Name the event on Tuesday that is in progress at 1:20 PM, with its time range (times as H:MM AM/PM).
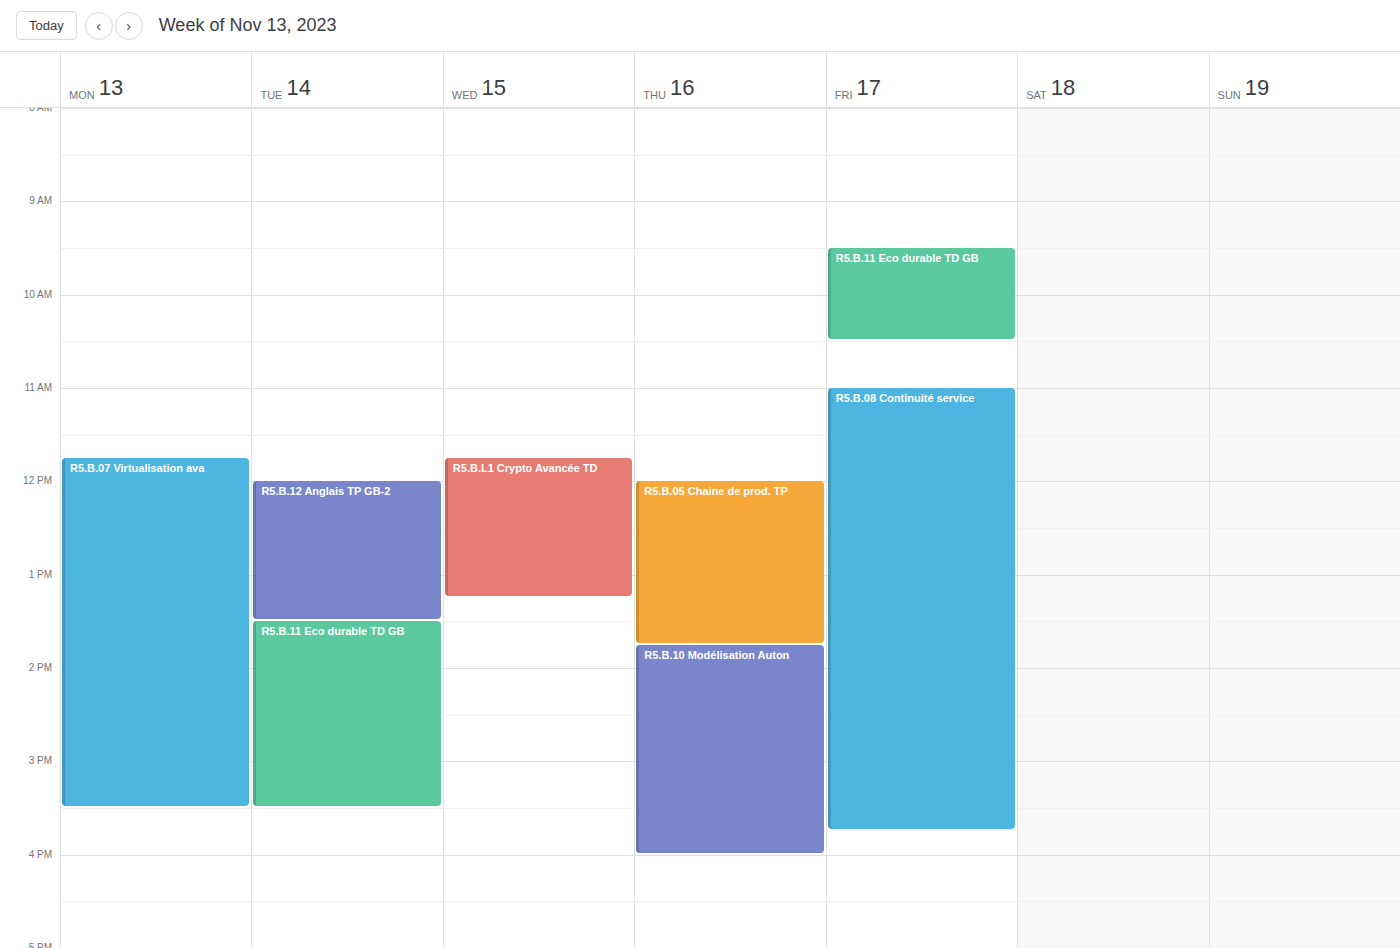
"R5.B.12 Anglais TP GB-2", 12:00 PM to 1:30 PM